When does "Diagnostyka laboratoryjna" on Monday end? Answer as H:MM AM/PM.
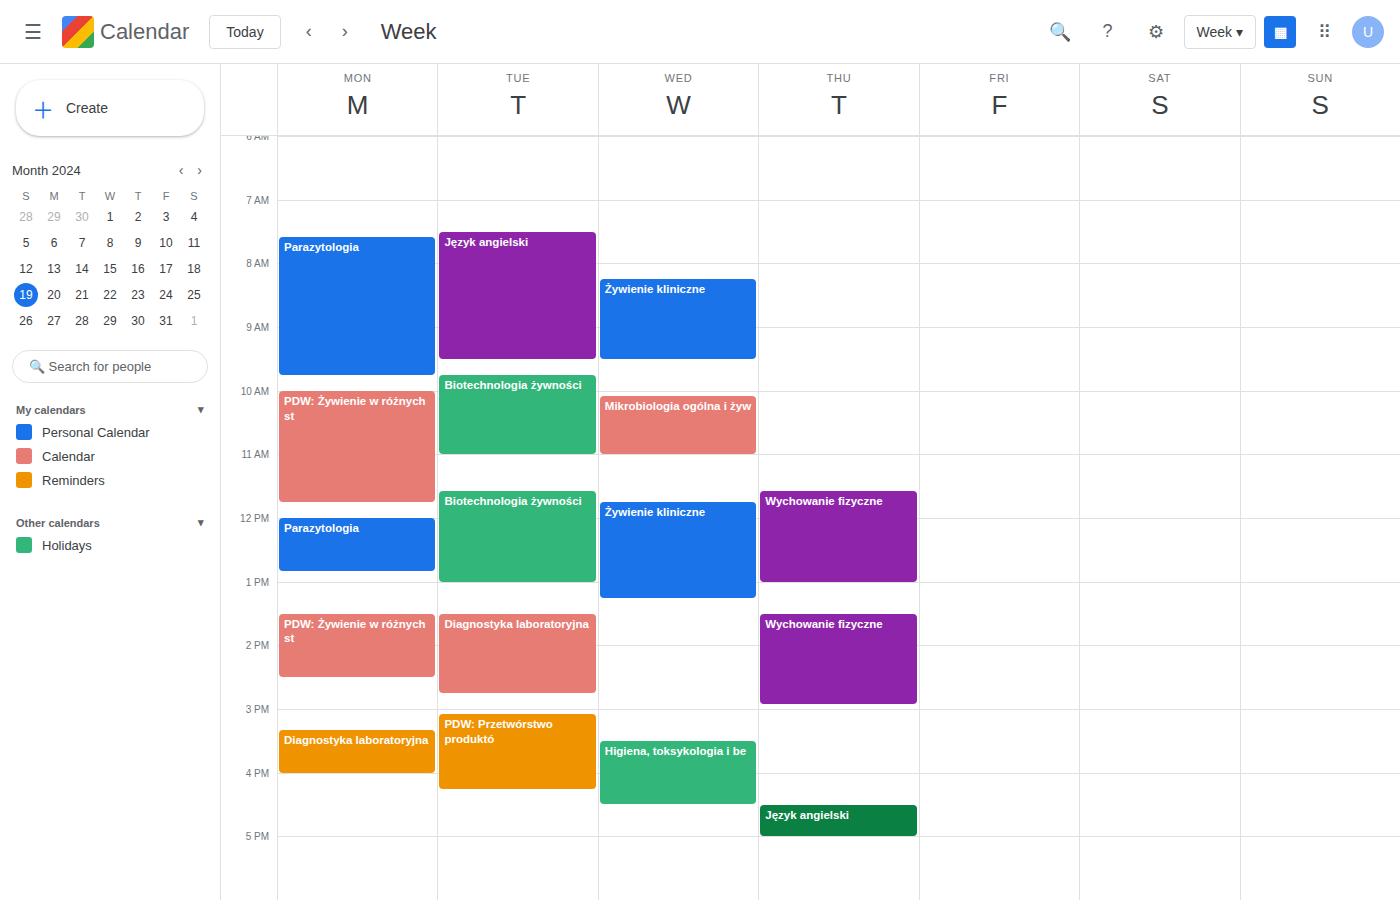
4:00 PM